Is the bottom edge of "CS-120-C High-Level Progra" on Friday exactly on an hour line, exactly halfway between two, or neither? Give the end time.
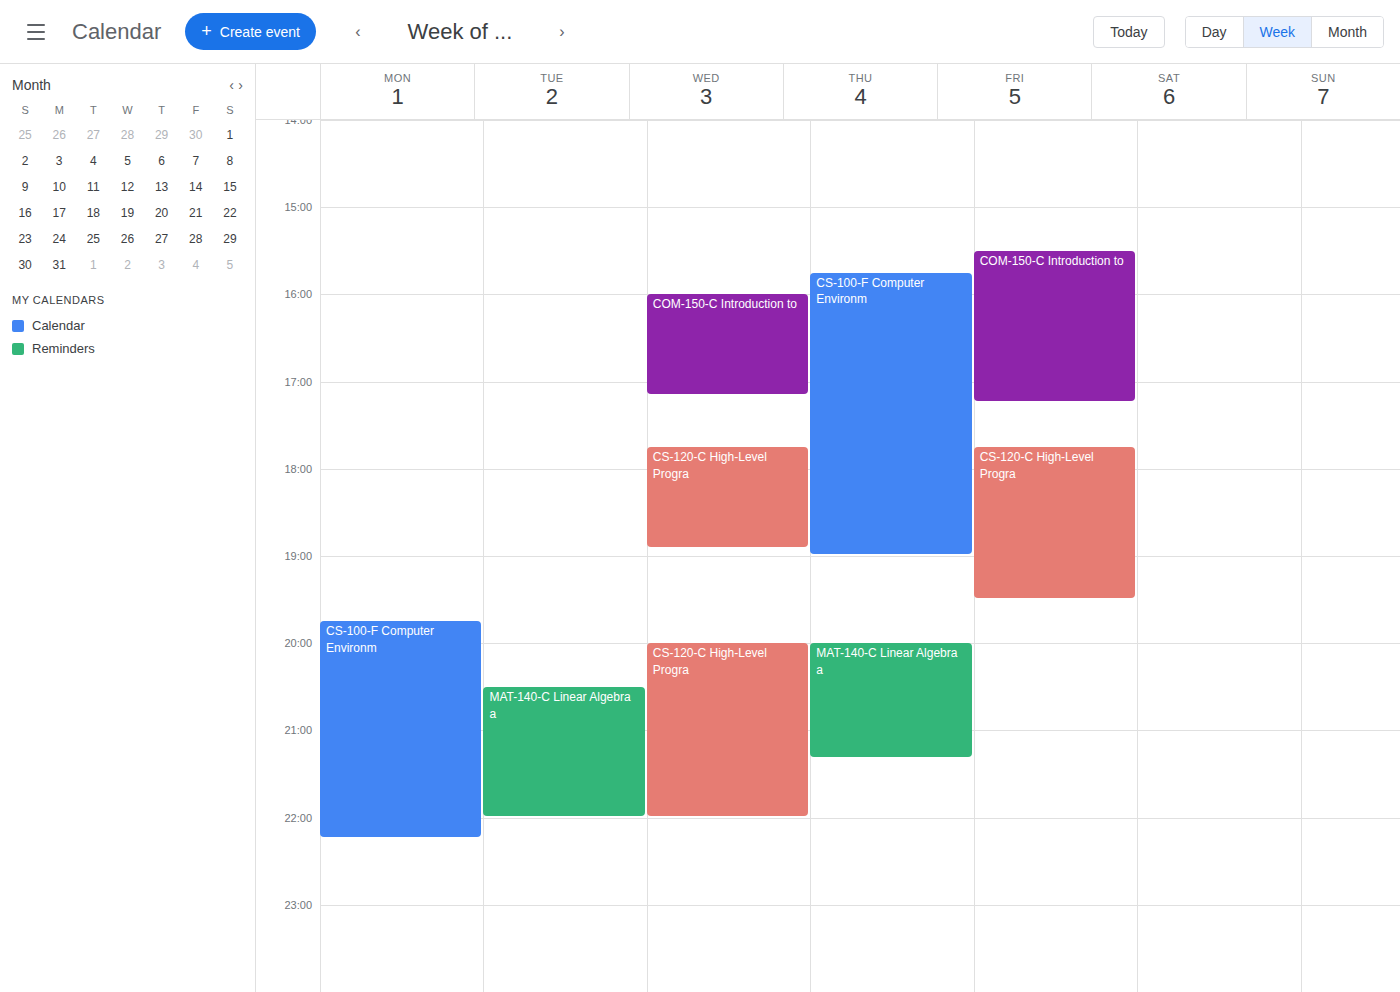
7:30 PM -- halfway between the 7 PM and 8 PM lines.